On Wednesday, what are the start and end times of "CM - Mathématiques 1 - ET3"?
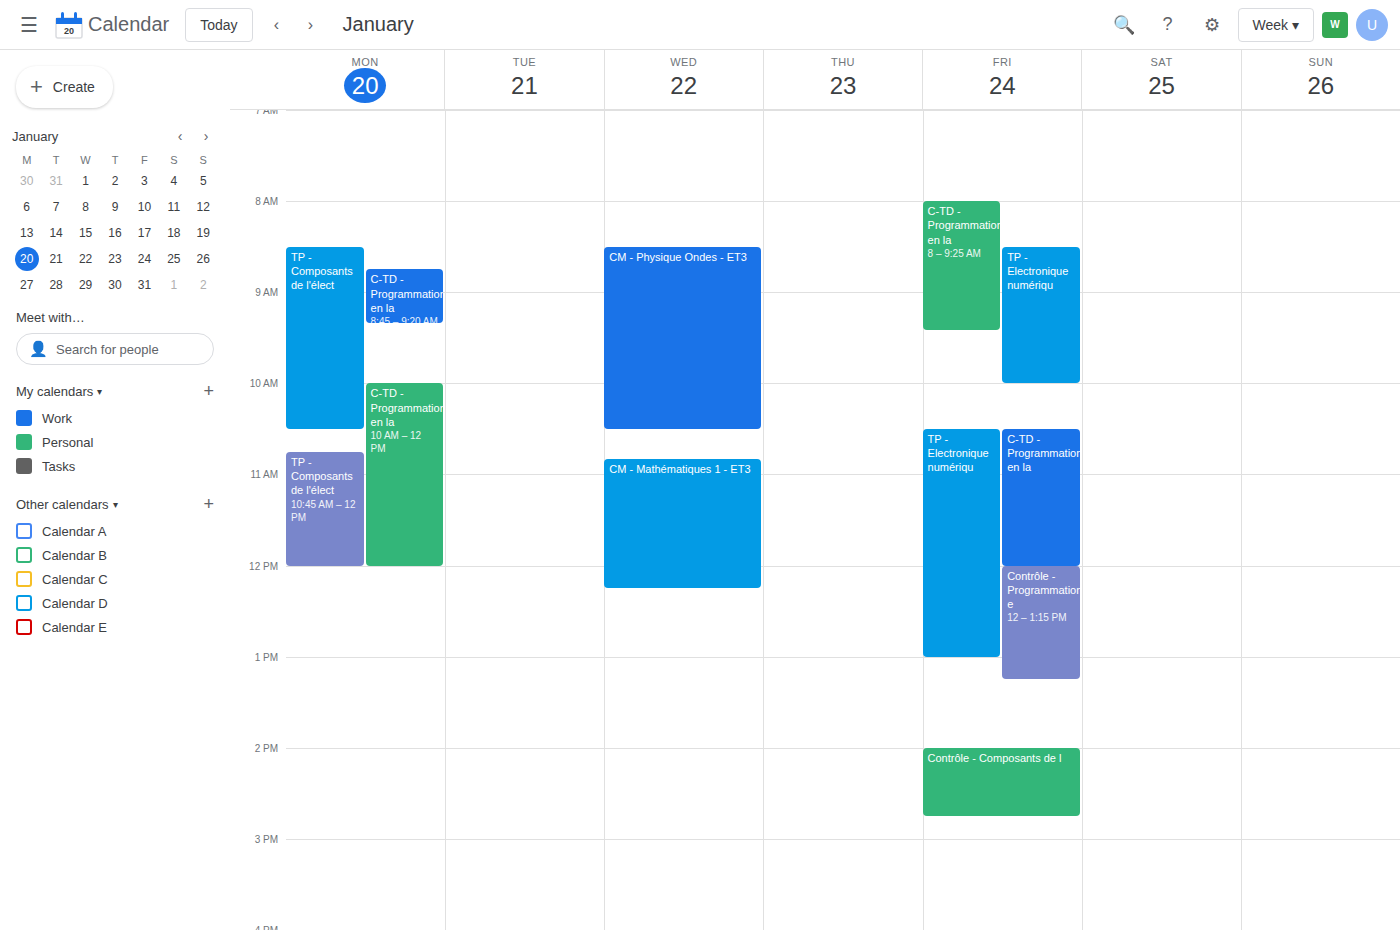
10:50 AM to 12:15 PM